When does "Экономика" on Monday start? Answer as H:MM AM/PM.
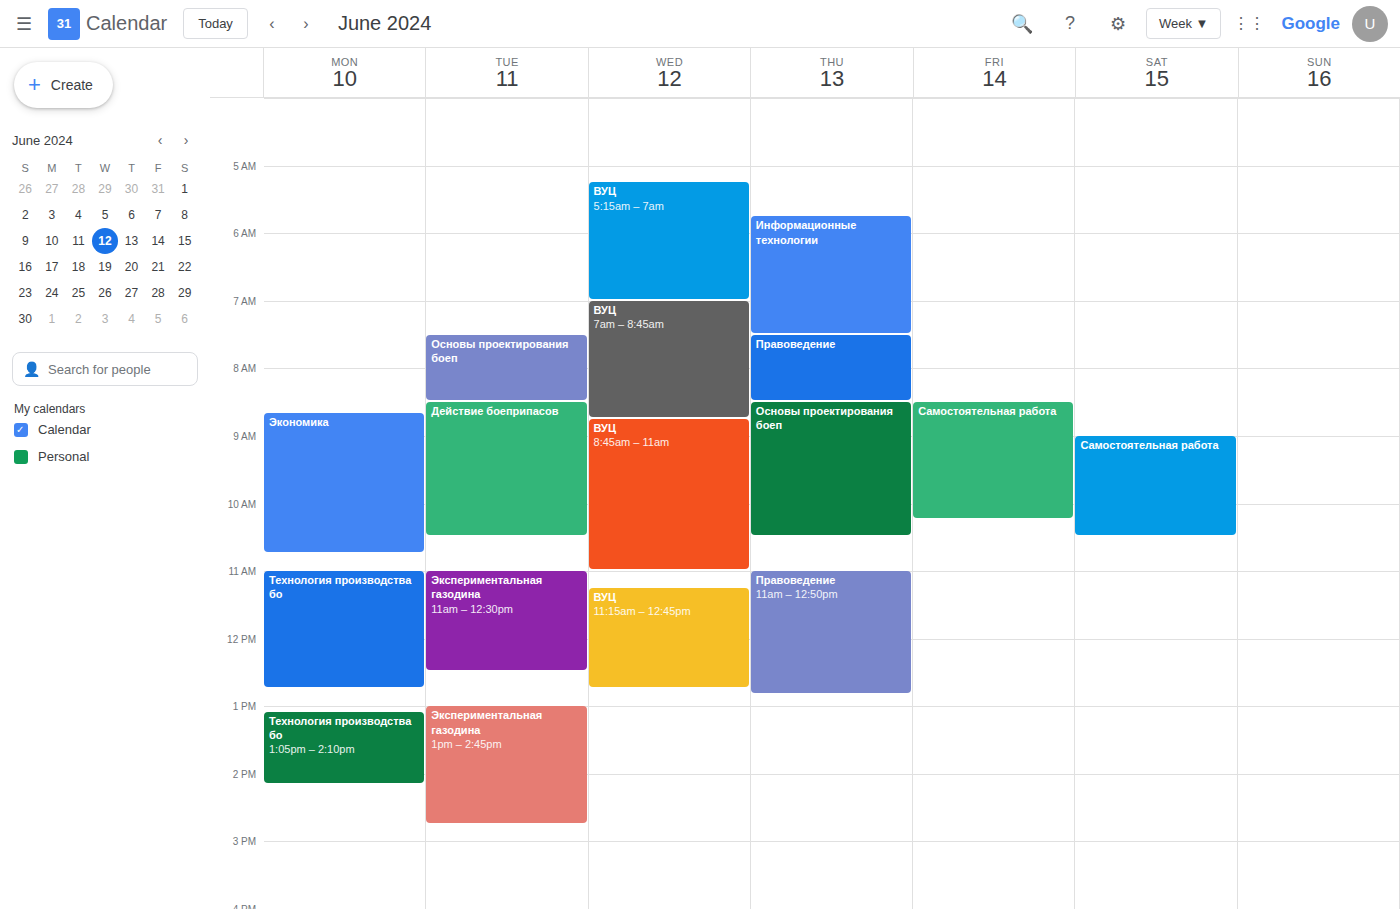
8:40 AM